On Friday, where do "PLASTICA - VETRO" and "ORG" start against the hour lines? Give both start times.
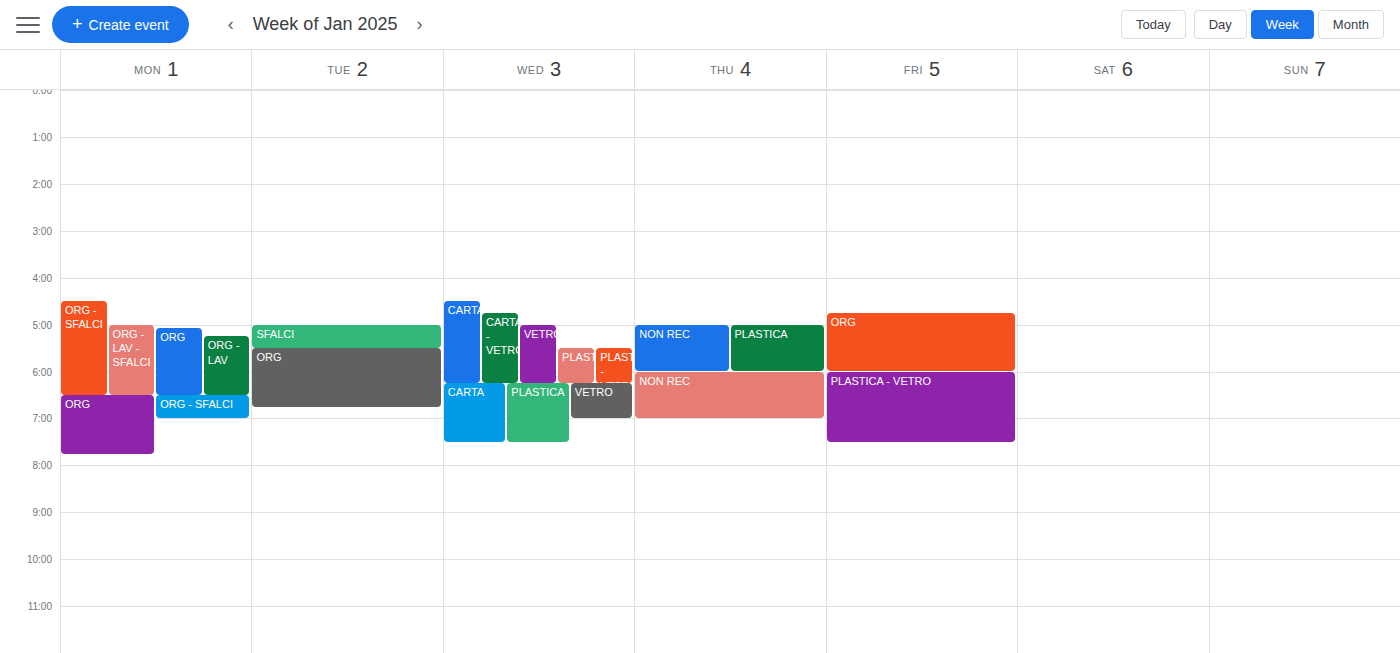
"PLASTICA - VETRO": 6:00 AM, exactly on the 6 AM line. "ORG": 4:45 AM, neither: three quarters of the way from the 4 AM line to the 5 AM line.